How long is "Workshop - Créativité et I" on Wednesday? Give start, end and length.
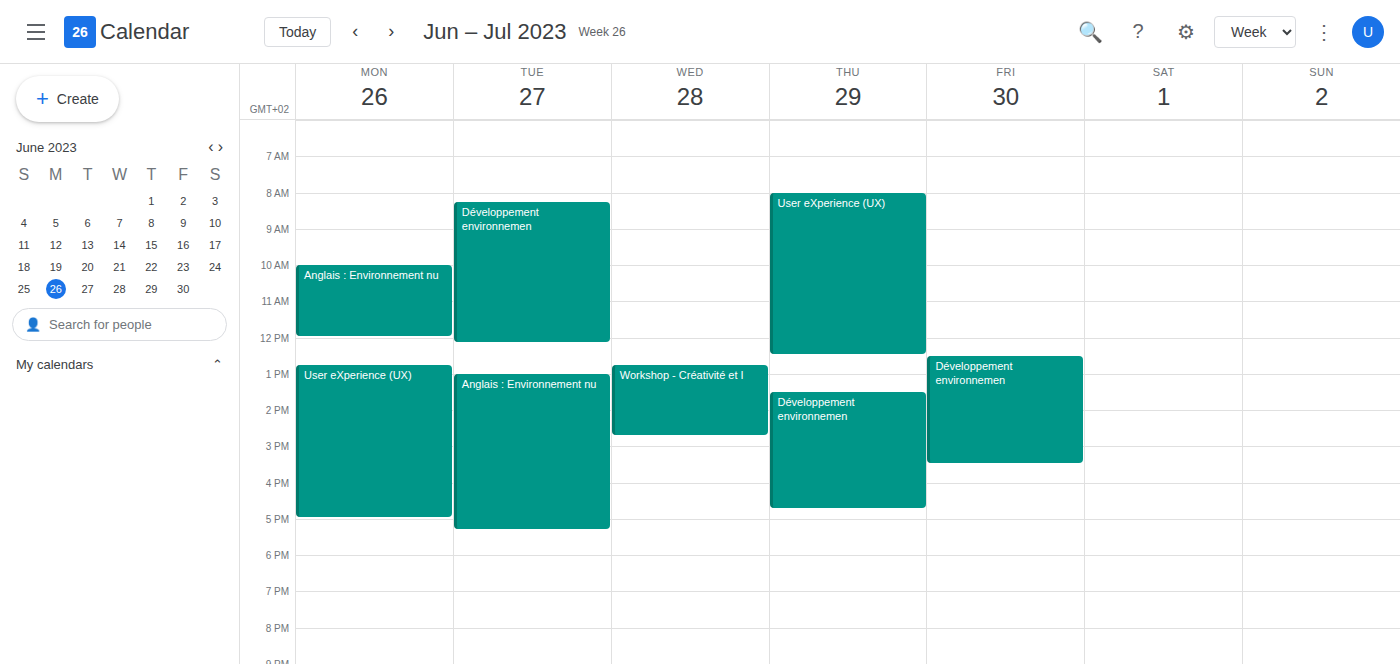
12:45 PM to 2:45 PM, 2 hours